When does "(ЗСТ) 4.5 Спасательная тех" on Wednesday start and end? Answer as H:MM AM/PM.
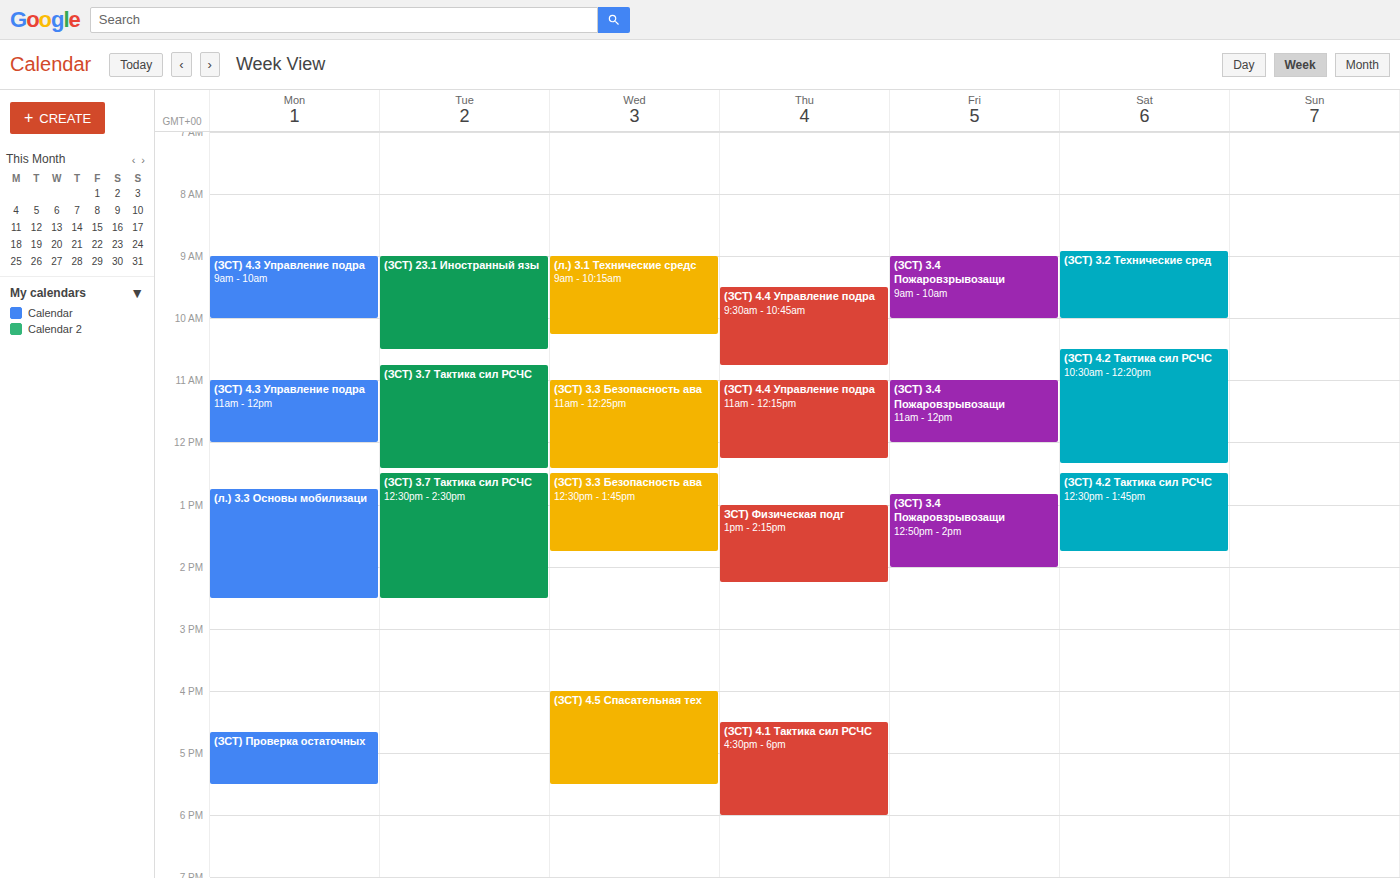
4:00 PM to 5:30 PM